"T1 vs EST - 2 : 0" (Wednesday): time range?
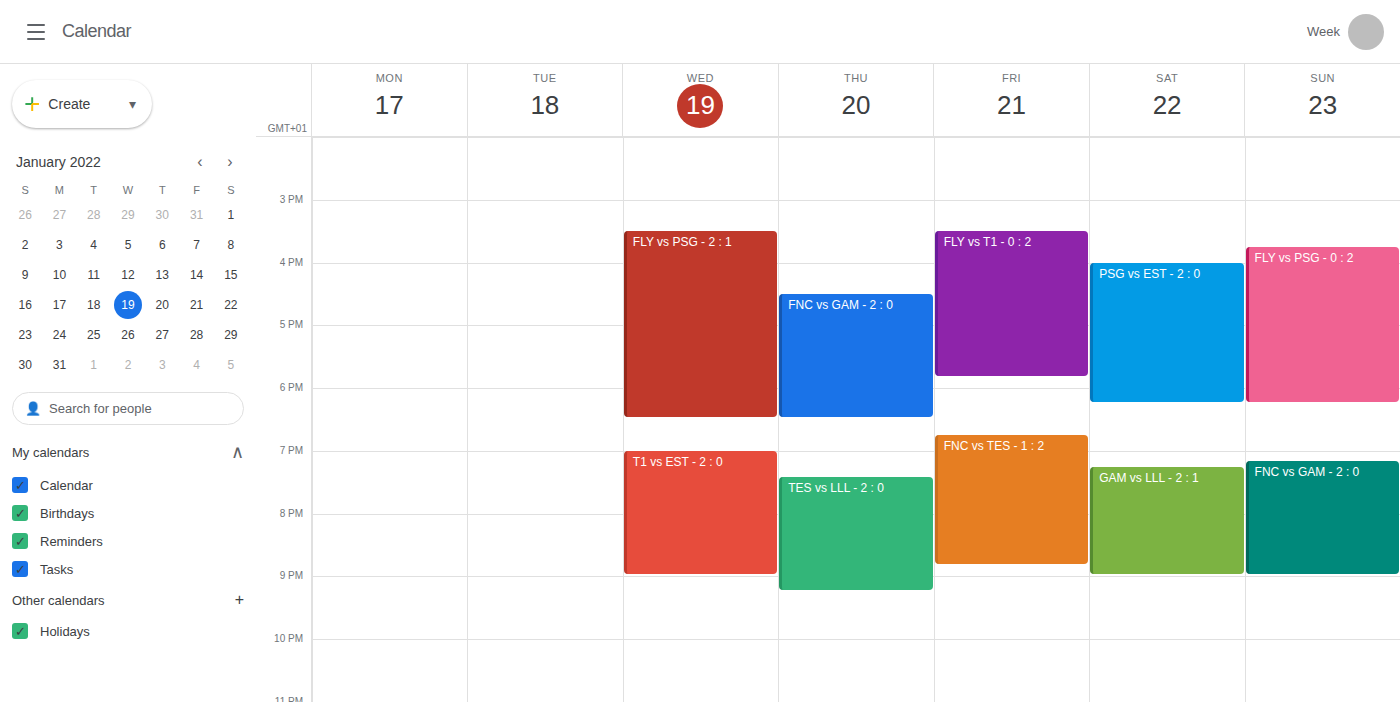
7:00 PM to 9:00 PM